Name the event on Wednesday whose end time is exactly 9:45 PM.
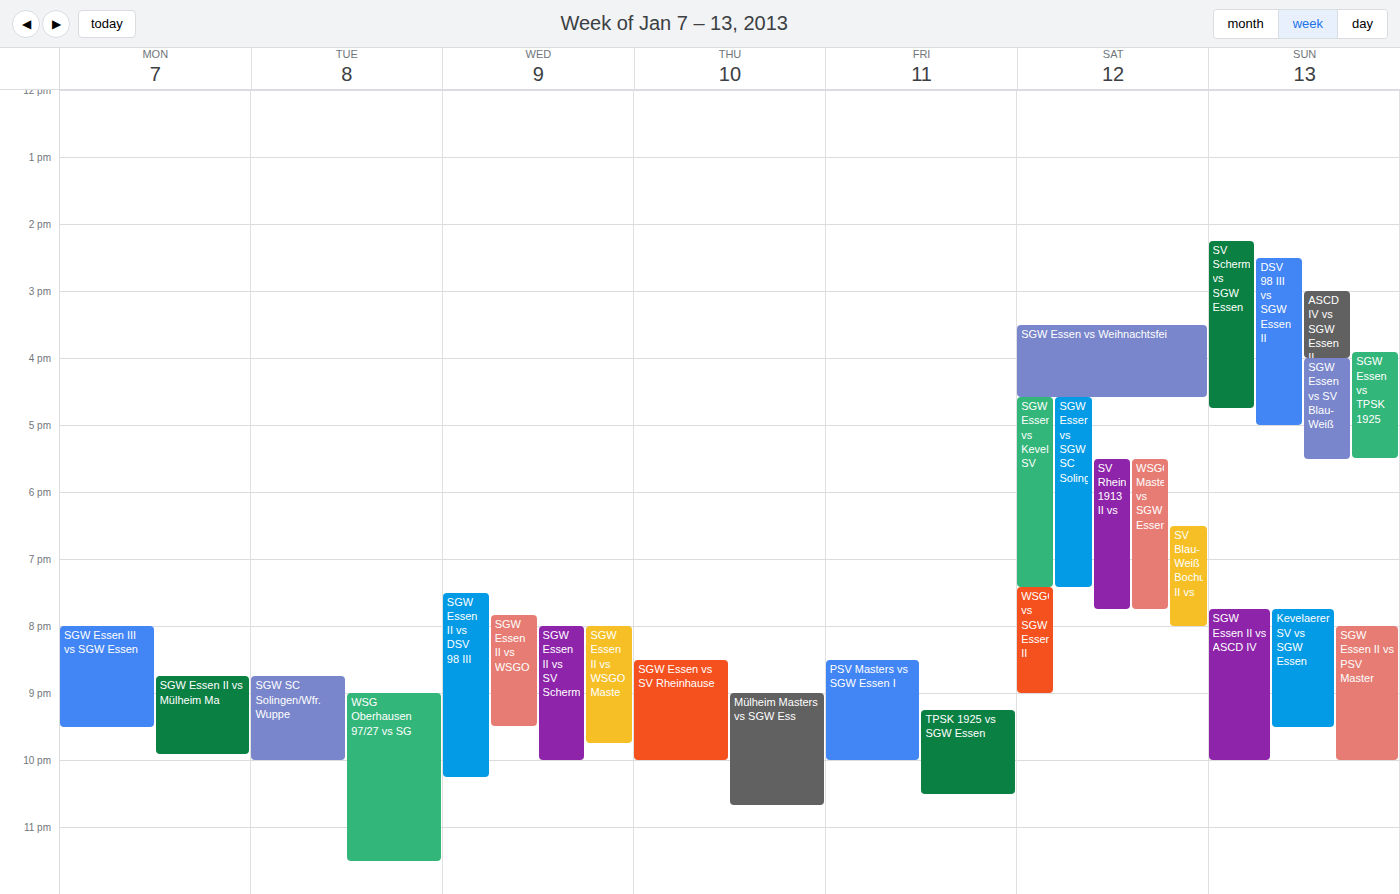
"SGW Essen II vs WSGO Maste"